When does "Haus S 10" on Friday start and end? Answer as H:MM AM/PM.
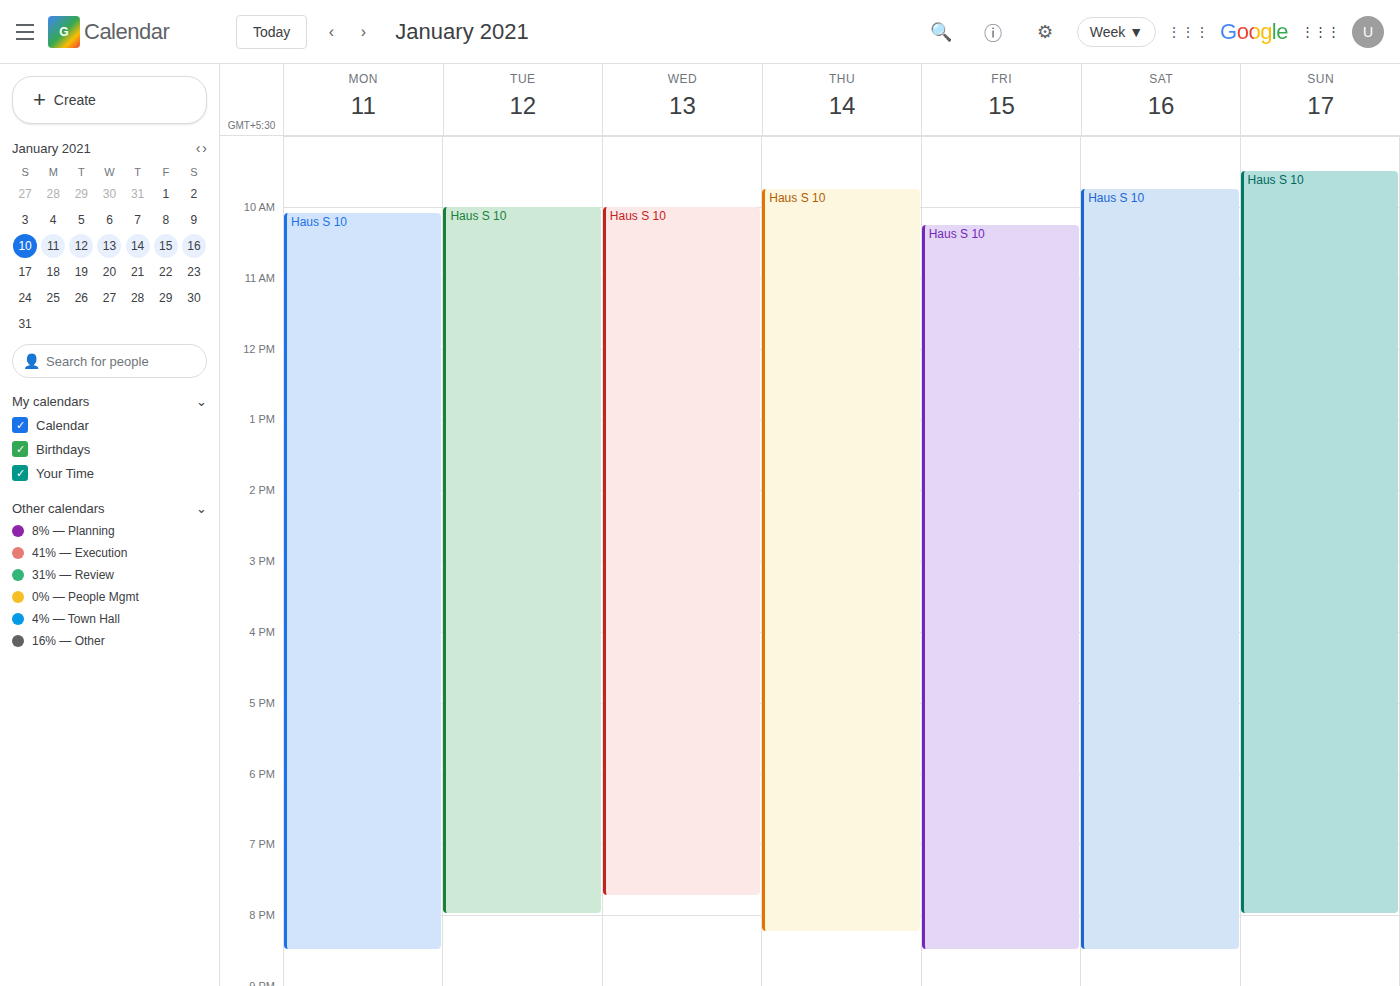
10:15 AM to 8:30 PM